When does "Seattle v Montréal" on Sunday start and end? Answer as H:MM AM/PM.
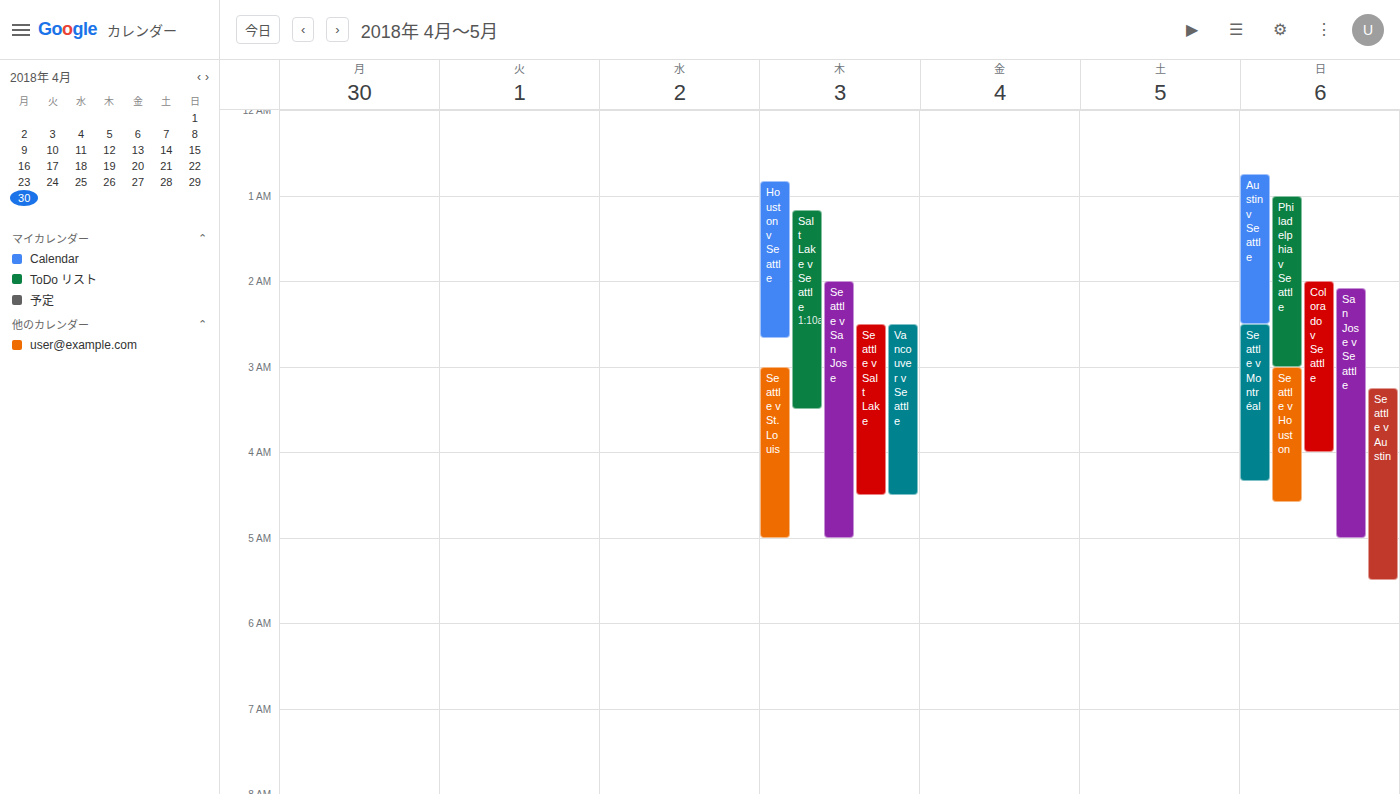
2:30 AM to 4:20 AM